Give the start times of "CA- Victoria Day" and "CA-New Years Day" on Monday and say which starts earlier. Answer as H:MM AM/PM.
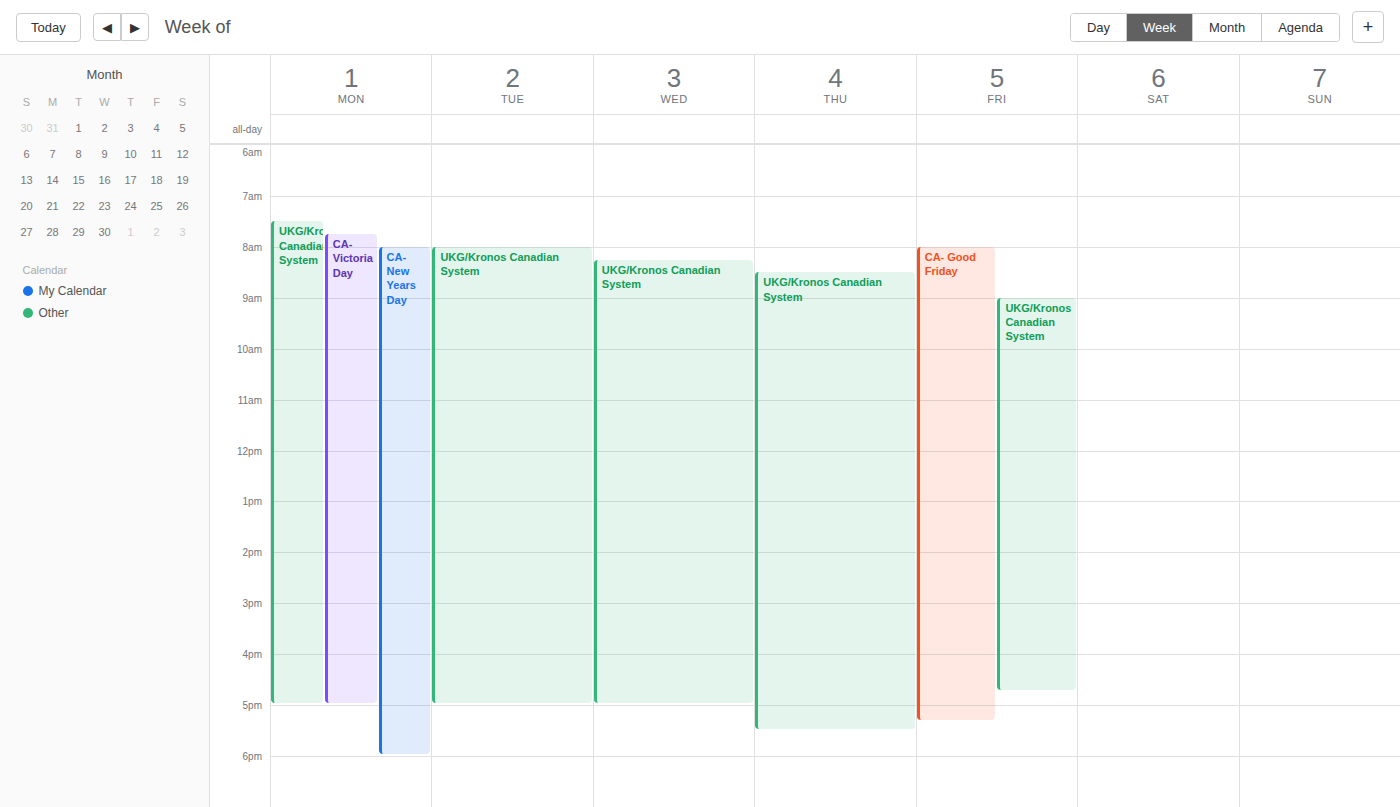
"CA- Victoria Day" 7:45 AM; "CA-New Years Day" 8:00 AM.